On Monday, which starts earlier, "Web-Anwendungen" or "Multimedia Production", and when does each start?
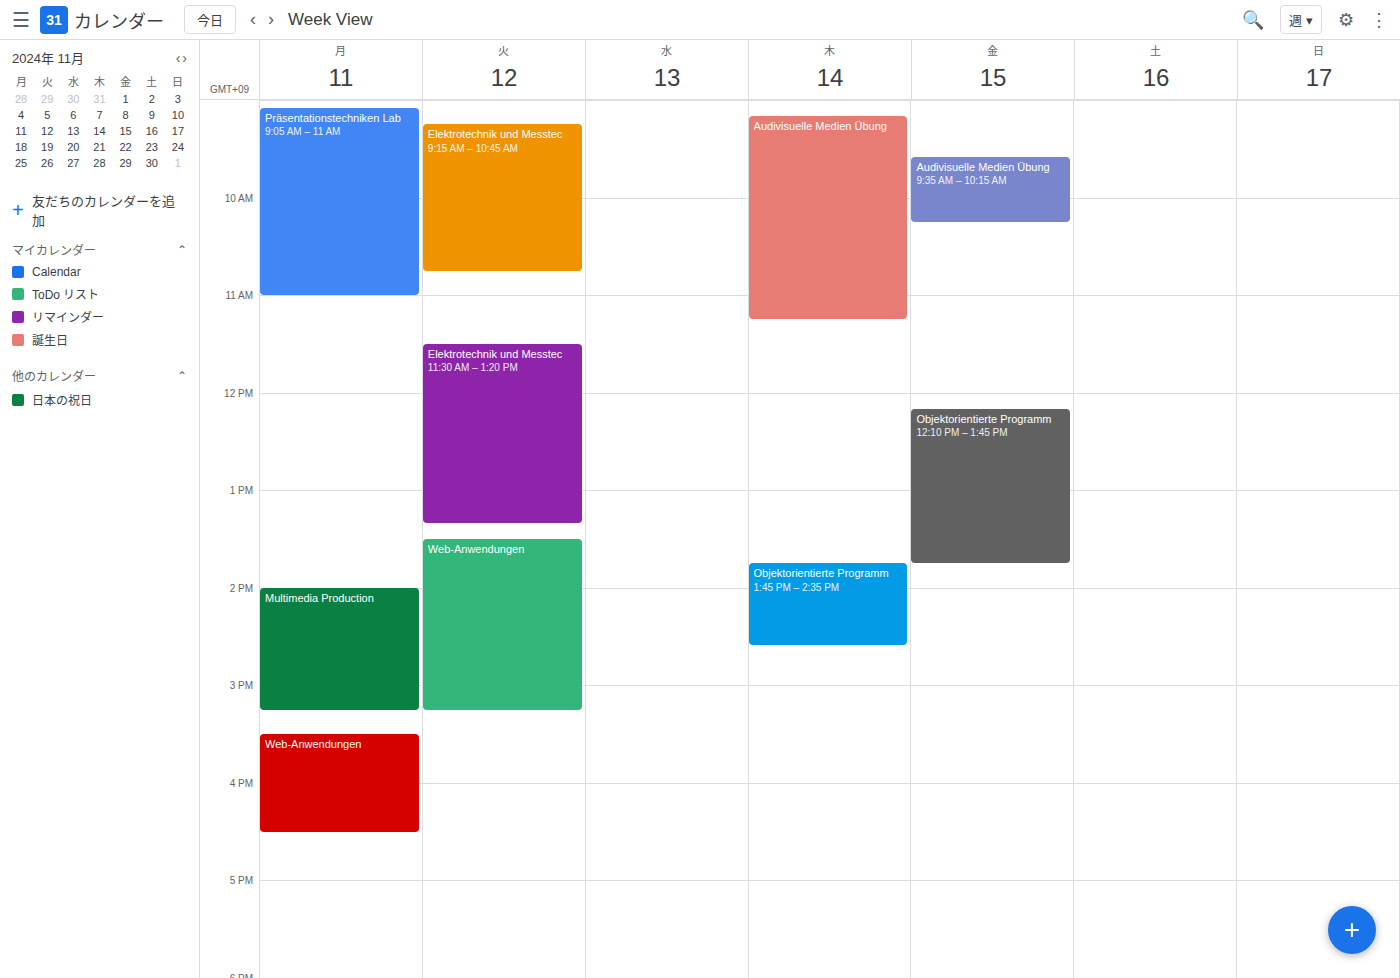
"Multimedia Production" 2:00 PM; "Web-Anwendungen" 3:30 PM.